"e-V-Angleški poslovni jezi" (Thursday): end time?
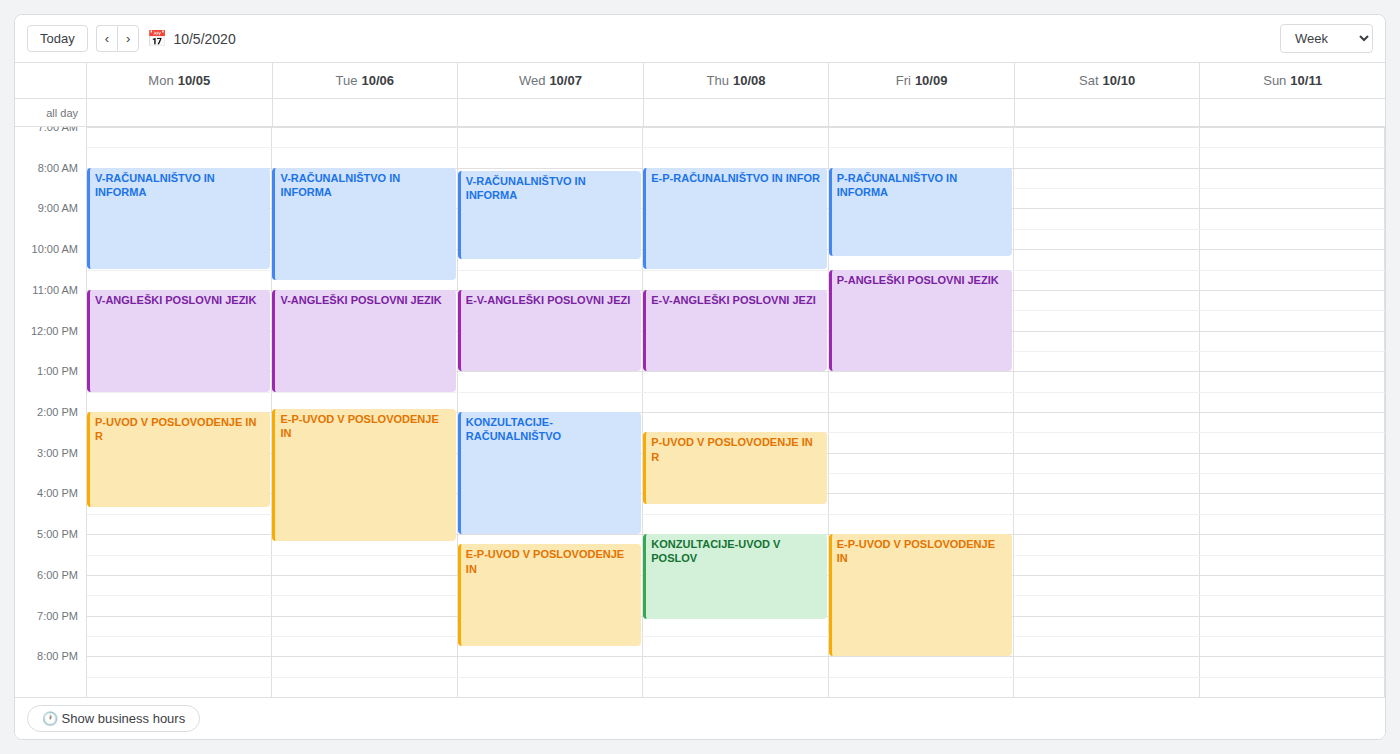
1:00 PM